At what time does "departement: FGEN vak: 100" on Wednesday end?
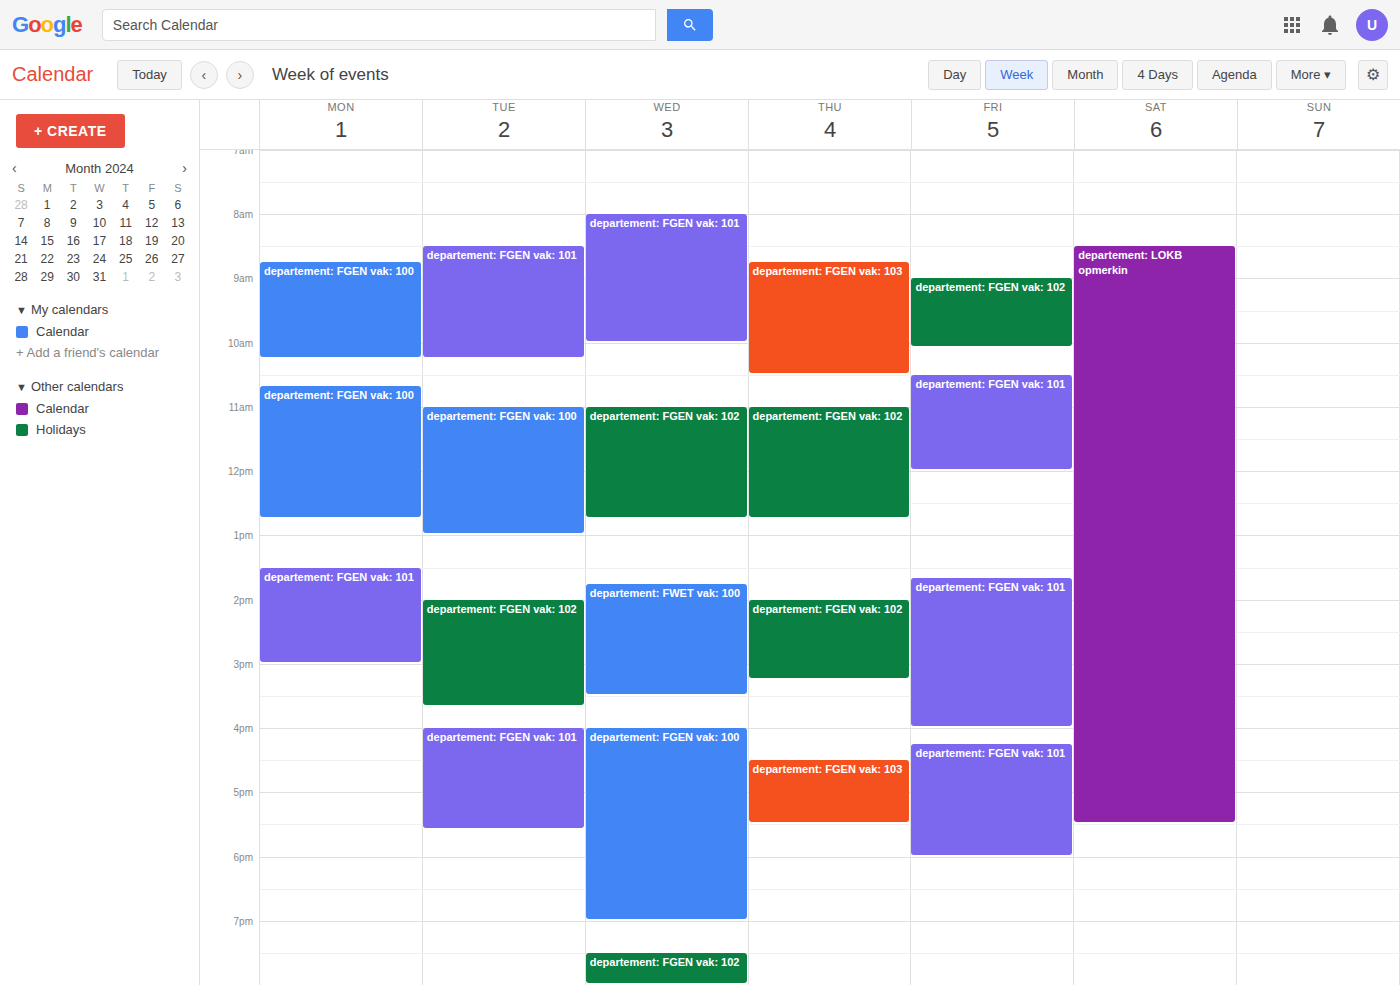
19:00